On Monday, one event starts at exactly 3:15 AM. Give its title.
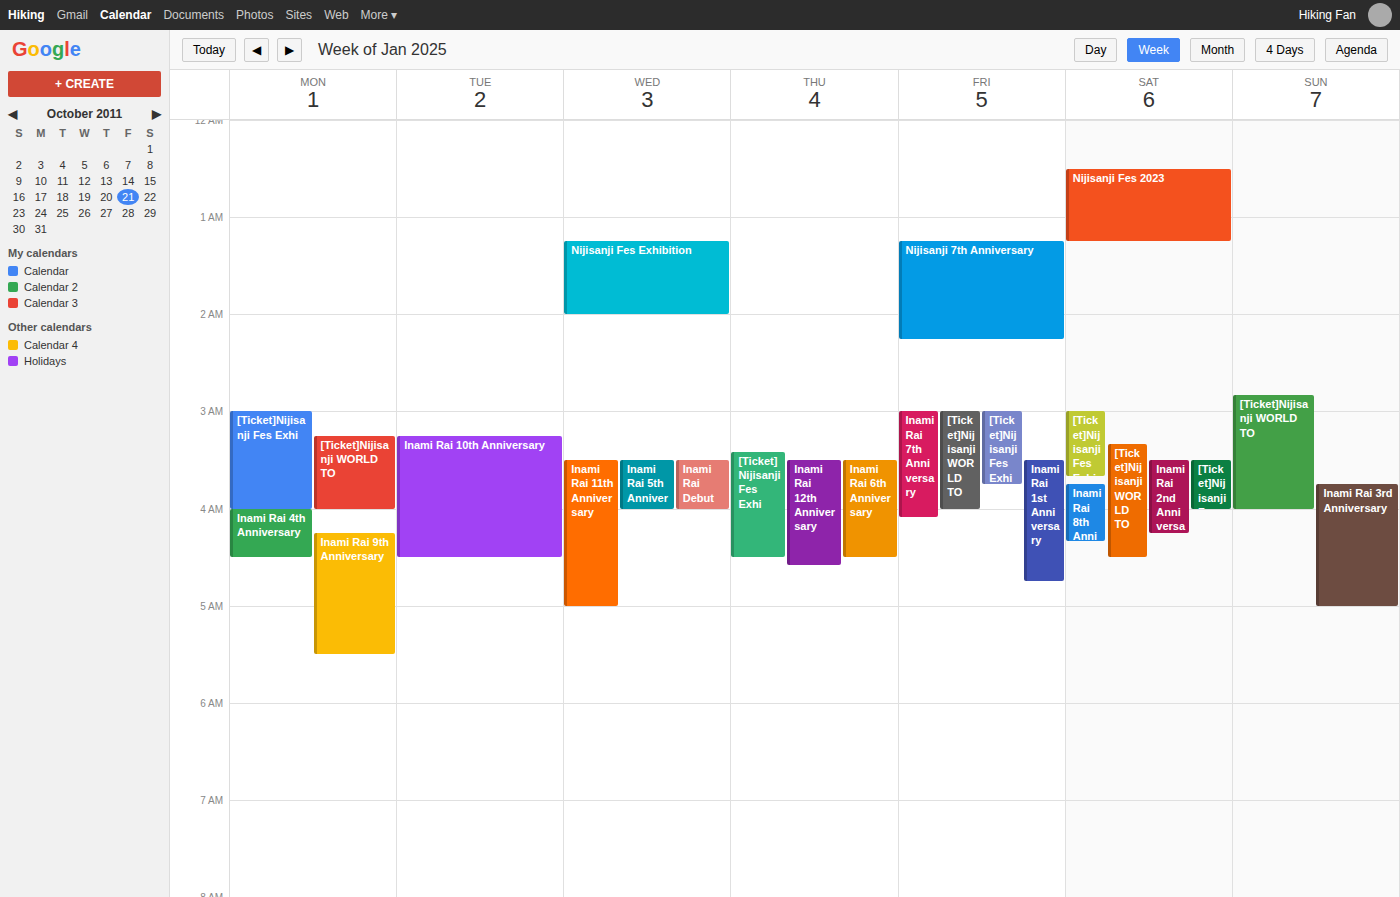
"[Ticket]Nijisanji WORLD TO"